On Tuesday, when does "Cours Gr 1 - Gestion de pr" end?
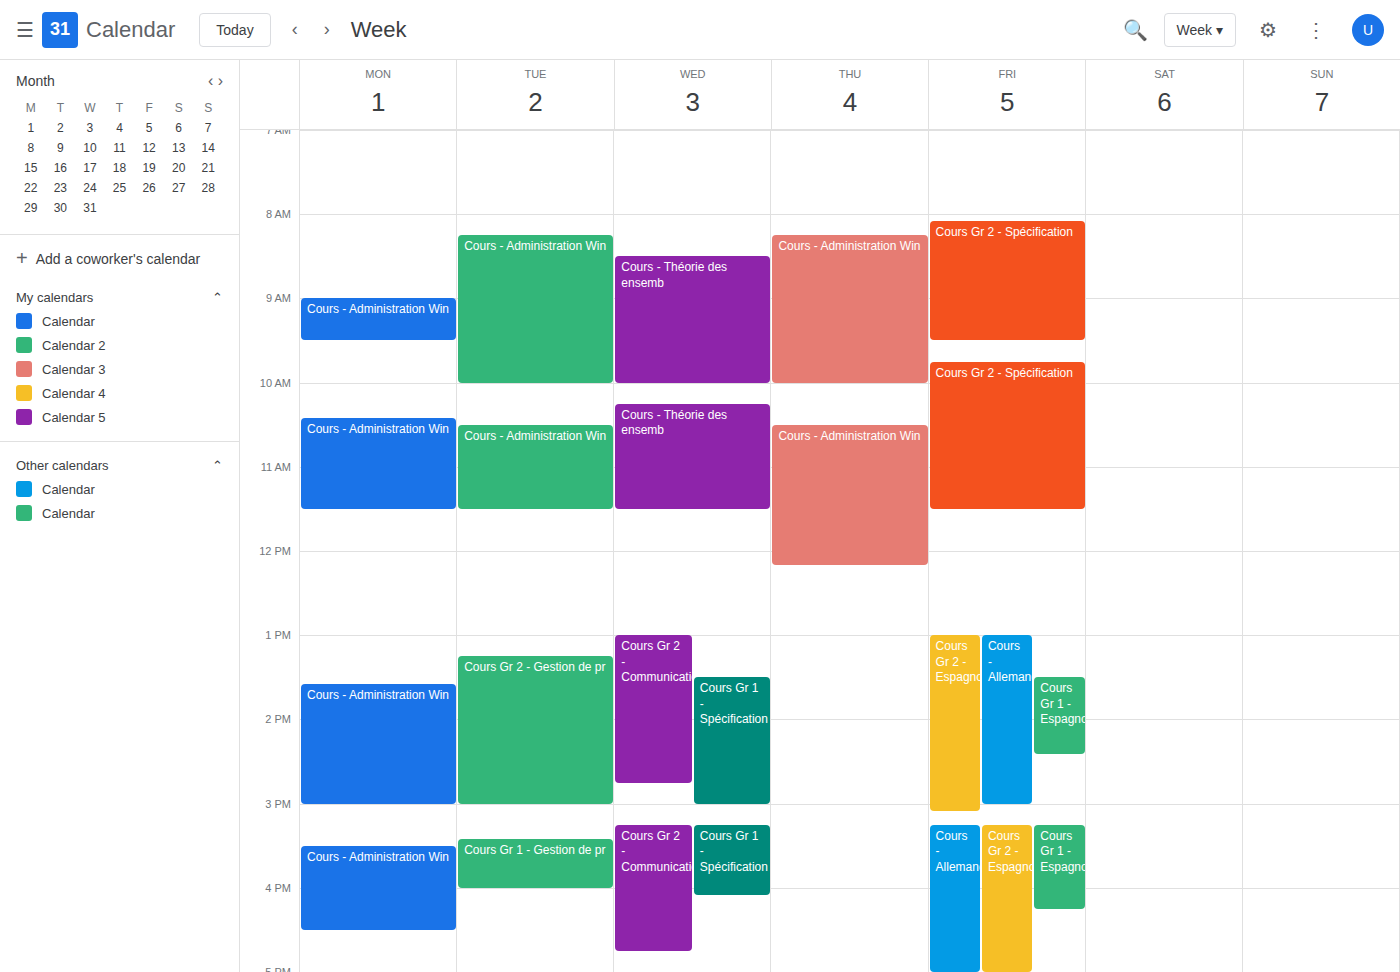
4:00 PM